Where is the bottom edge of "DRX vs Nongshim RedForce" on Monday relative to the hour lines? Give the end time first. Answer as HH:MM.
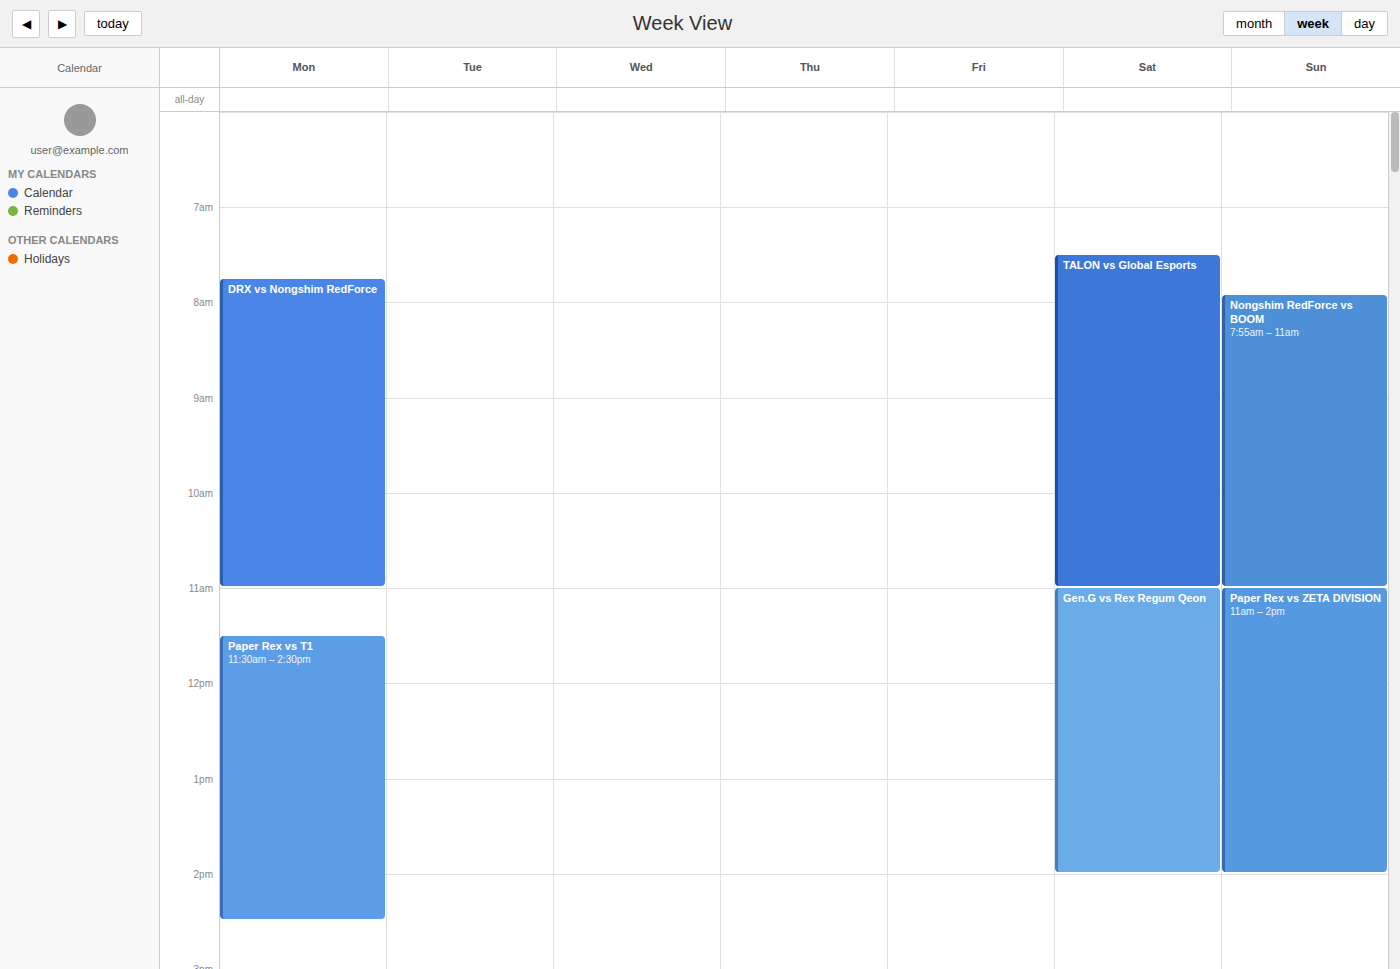
11:00 -- exactly on the 11:00 line.